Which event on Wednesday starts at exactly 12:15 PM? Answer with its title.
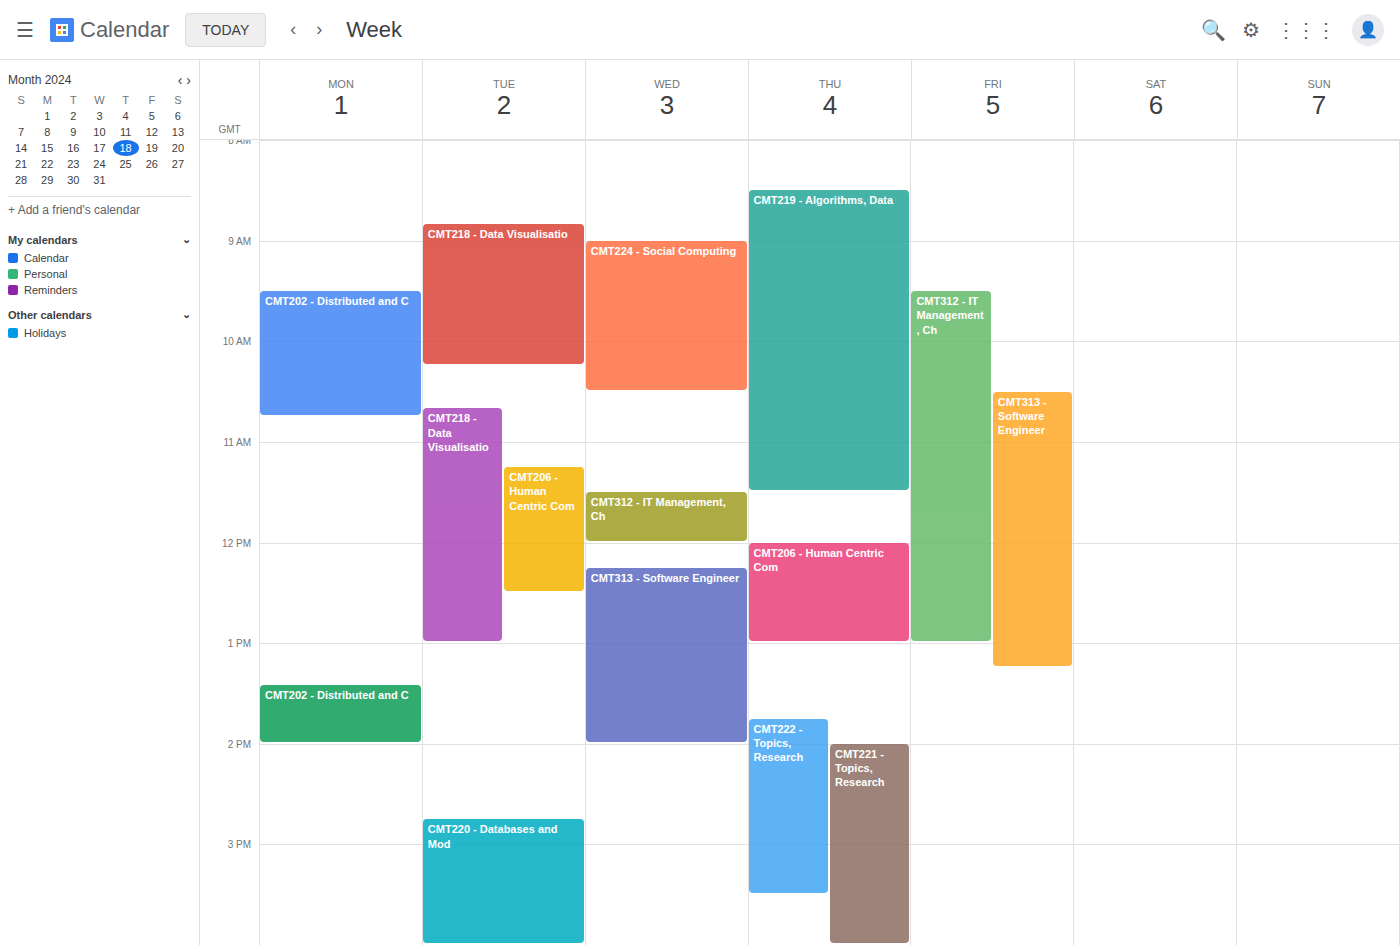
"CMT313 - Software Engineer"